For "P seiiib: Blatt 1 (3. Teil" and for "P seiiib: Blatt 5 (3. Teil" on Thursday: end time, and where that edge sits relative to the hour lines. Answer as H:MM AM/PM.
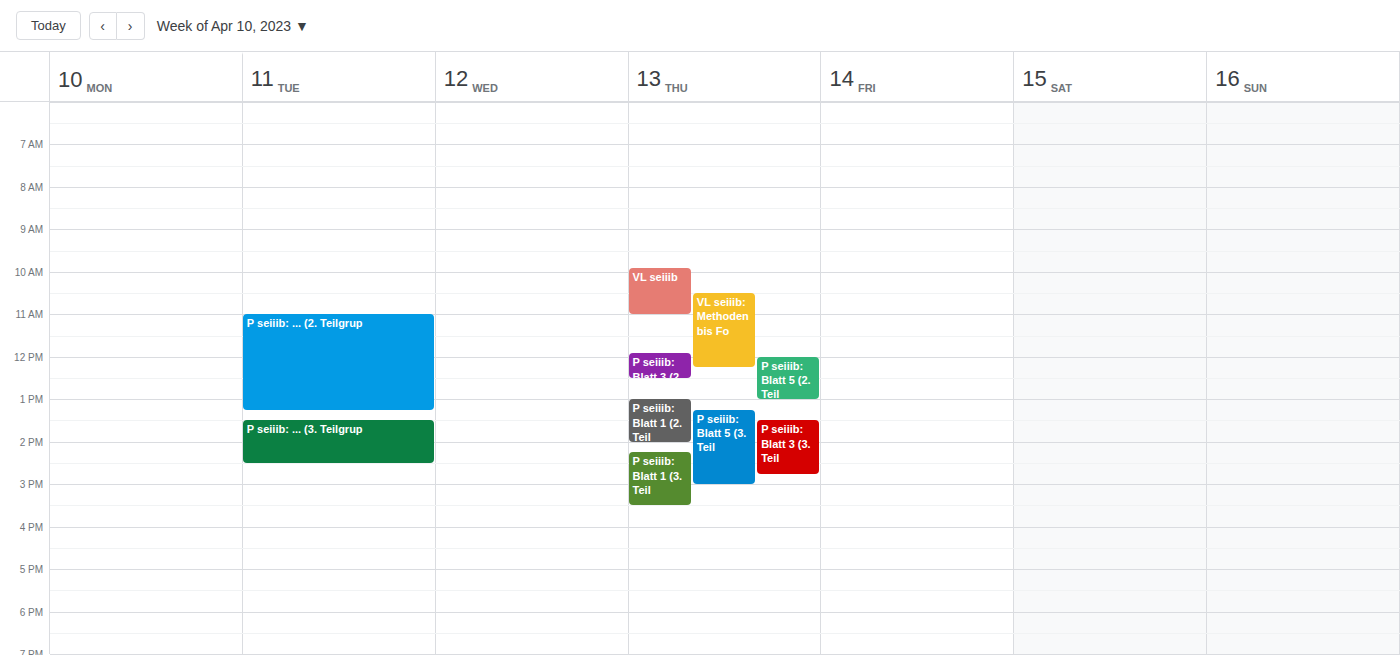
"P seiiib: Blatt 1 (3. Teil": 3:30 PM, halfway between the 3 PM and 4 PM lines. "P seiiib: Blatt 5 (3. Teil": 3:00 PM, exactly on the 3 PM line.